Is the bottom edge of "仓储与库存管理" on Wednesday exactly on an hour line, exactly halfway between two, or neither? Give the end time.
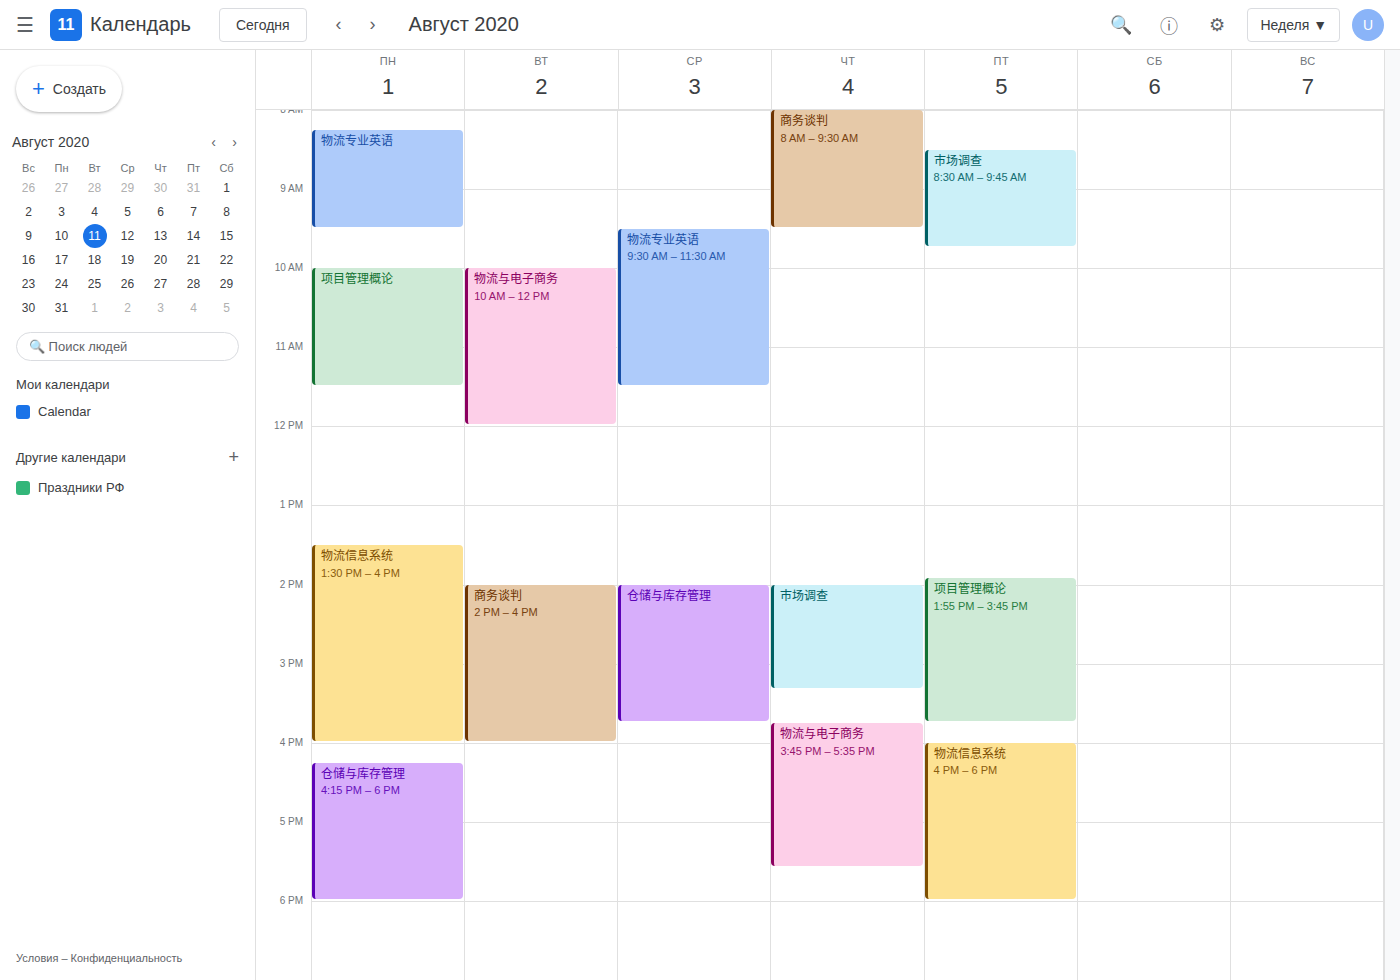
3:45 PM -- neither: three quarters of the way from the 3 PM line to the 4 PM line.